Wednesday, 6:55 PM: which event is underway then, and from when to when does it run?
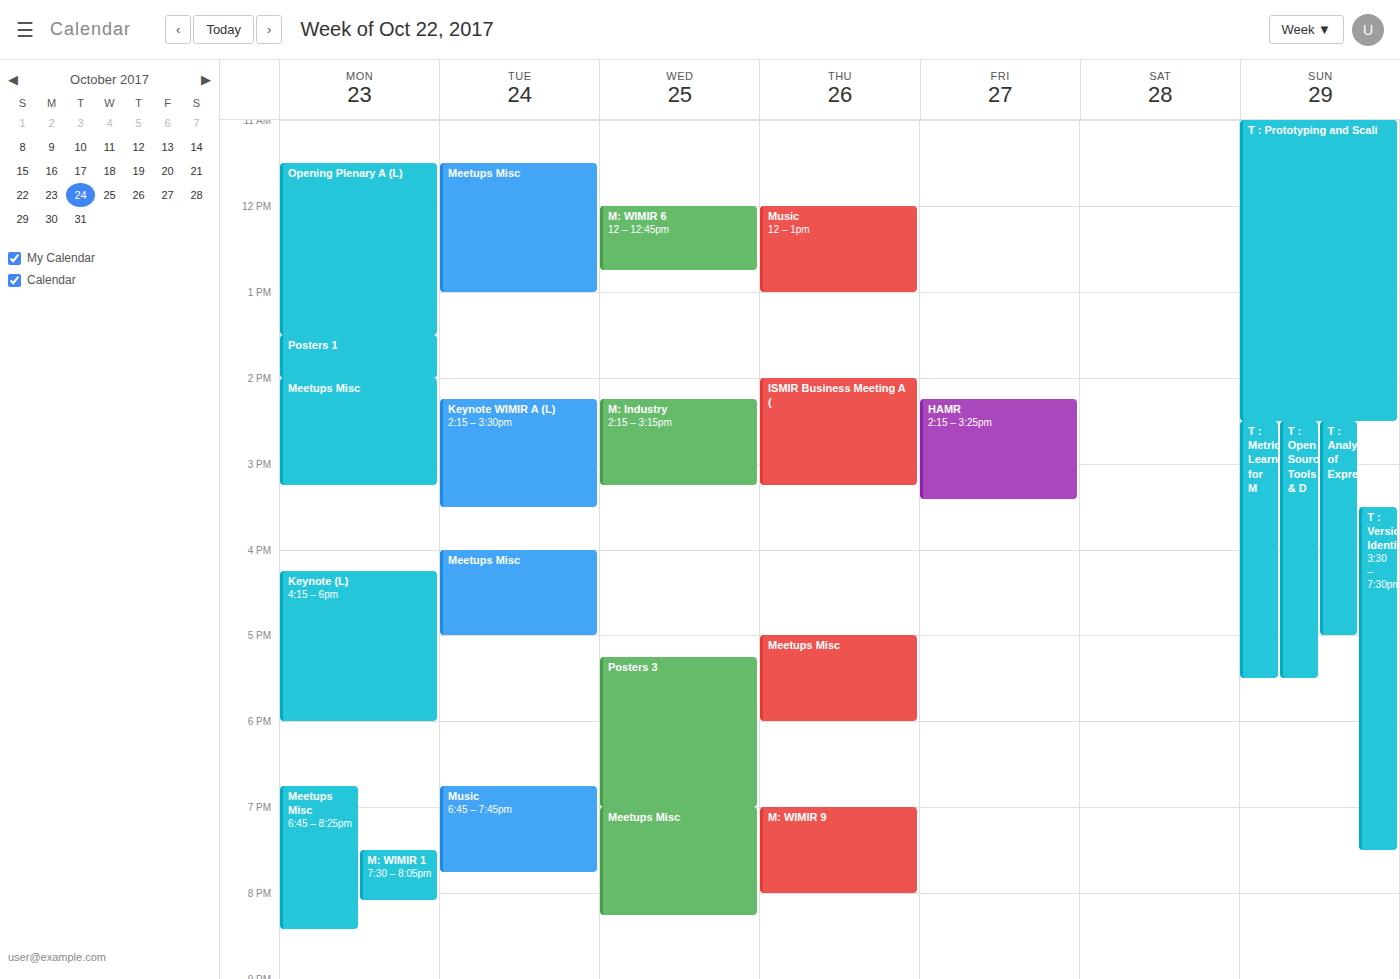
"Posters 3", 5:15 PM to 7:00 PM